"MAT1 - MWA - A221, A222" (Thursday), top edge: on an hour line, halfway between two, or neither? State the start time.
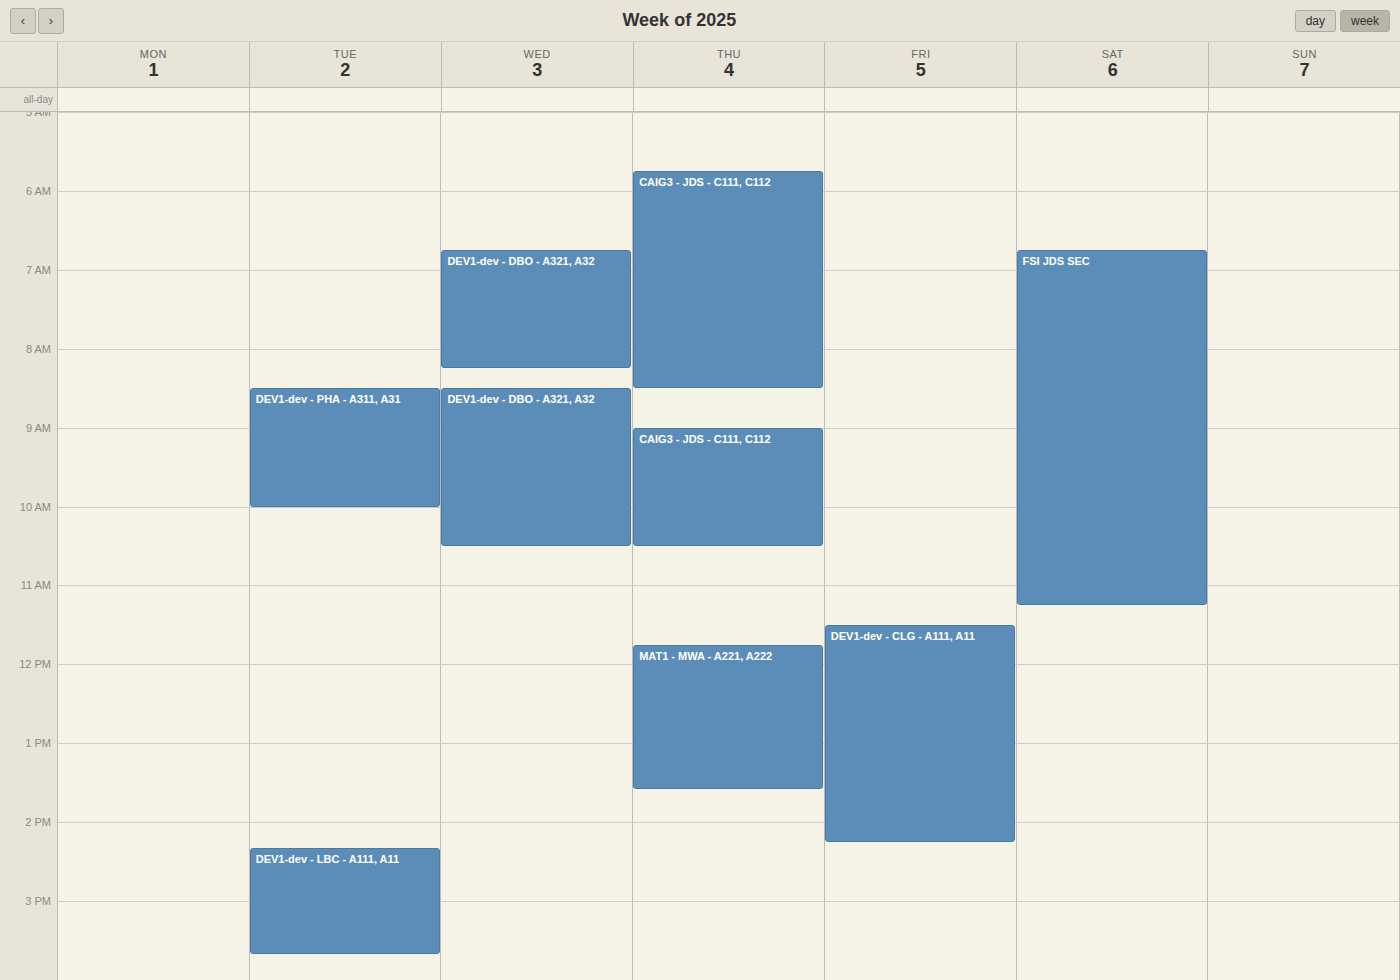
11:45 AM -- neither: three quarters of the way from the 11 AM line to the 12 PM line.